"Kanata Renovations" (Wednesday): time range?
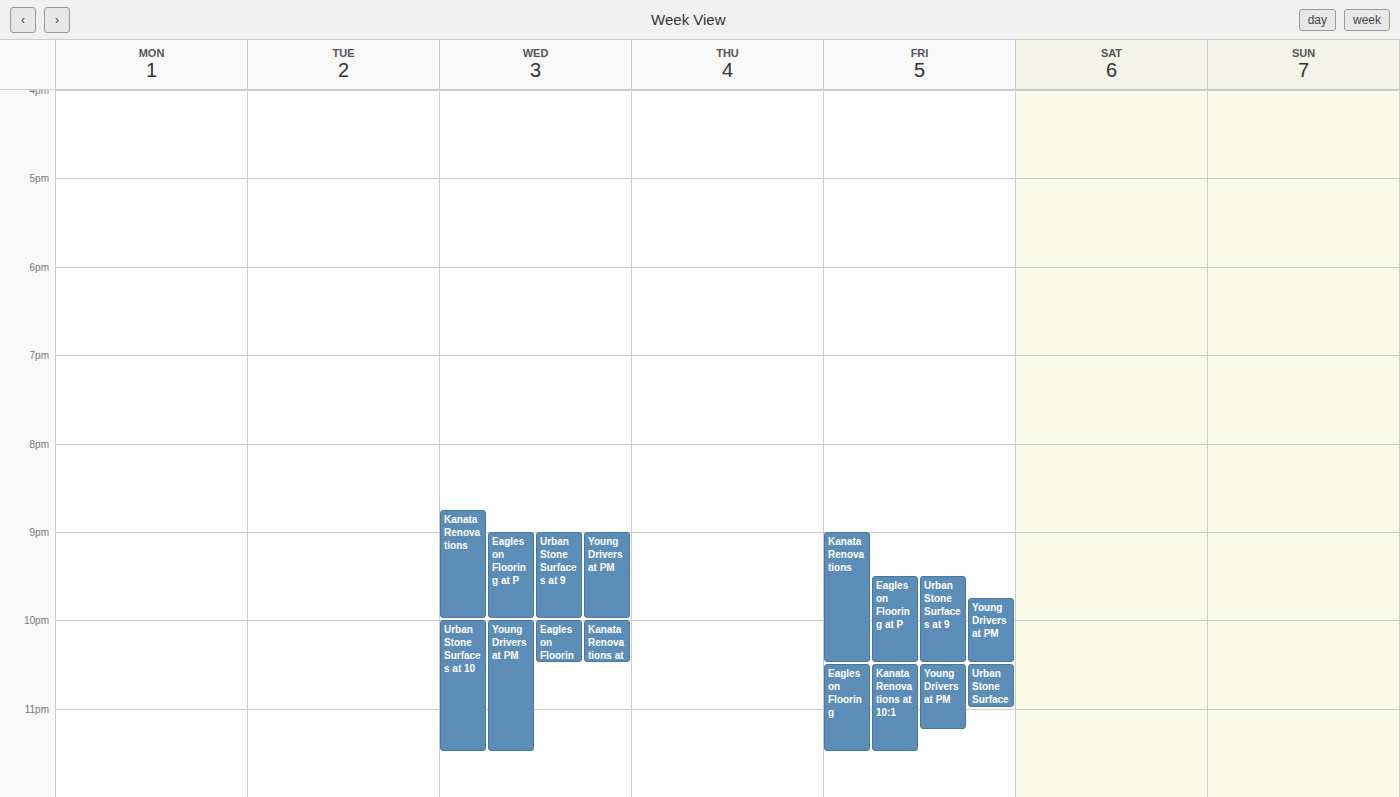
20:45 to 22:00